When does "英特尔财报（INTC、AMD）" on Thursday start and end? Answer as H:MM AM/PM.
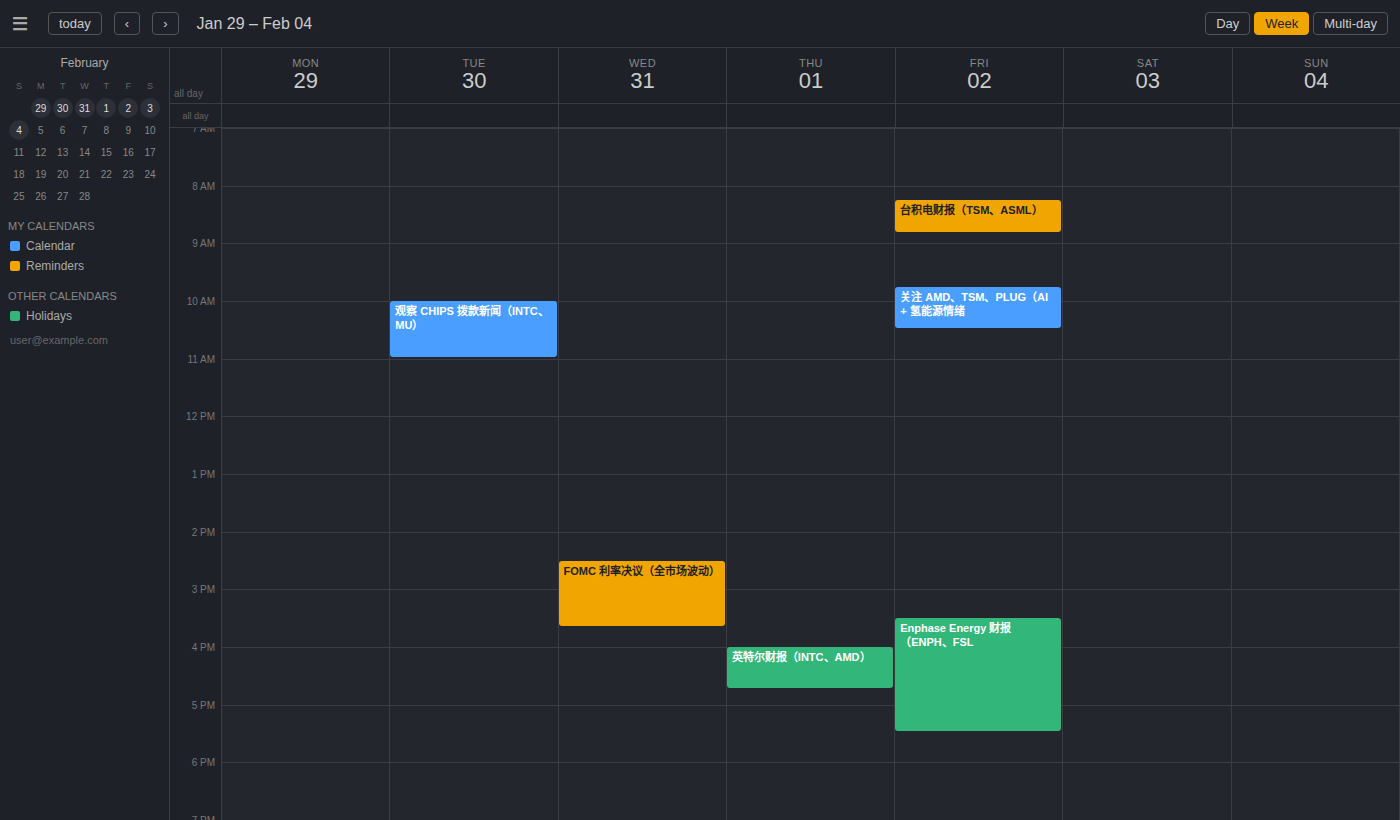
4:00 PM to 4:45 PM